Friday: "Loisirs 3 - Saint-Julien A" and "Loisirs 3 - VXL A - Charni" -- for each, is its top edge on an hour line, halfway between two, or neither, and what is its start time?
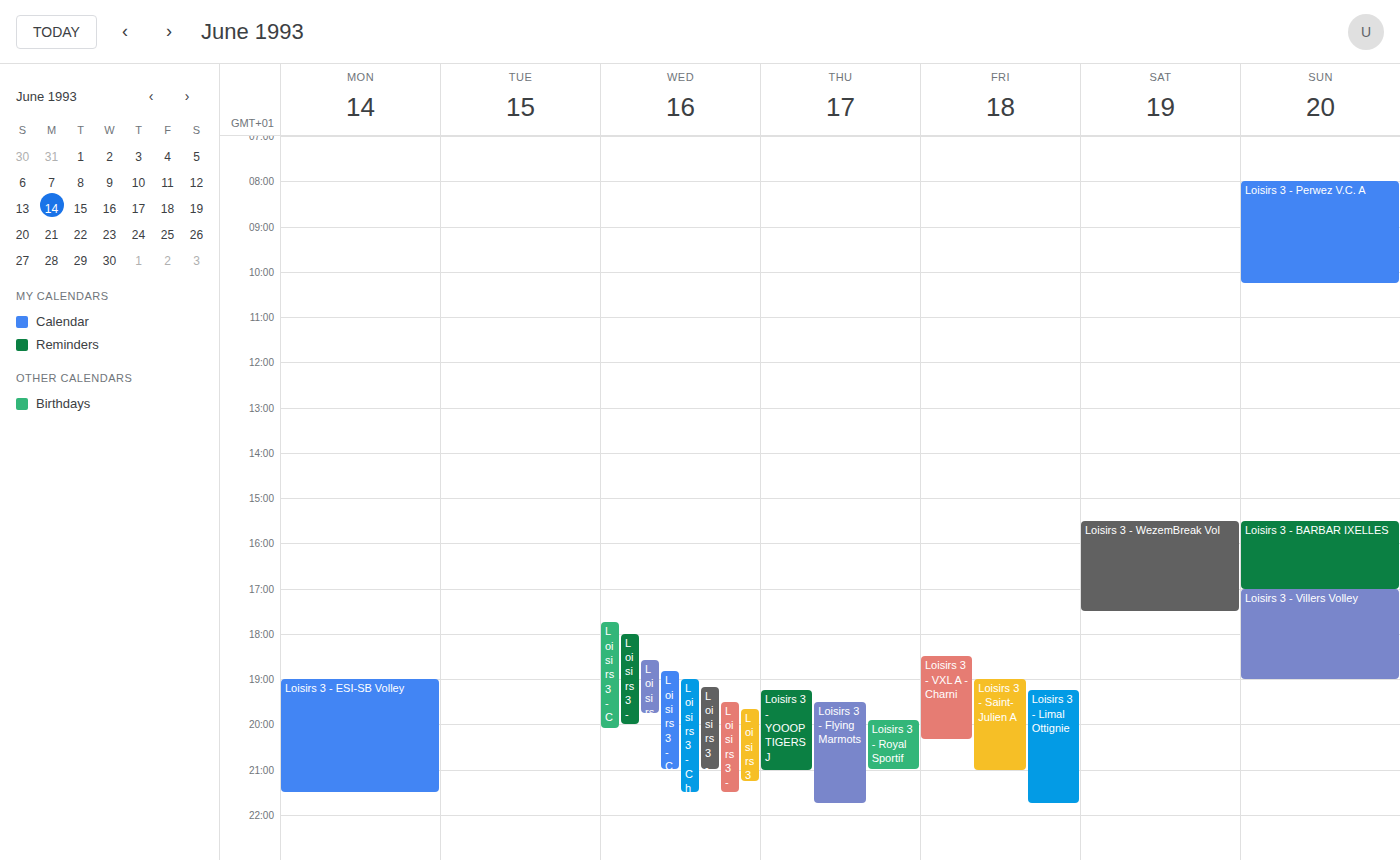
"Loisirs 3 - Saint-Julien A": 7:00 PM, exactly on the 7 PM line. "Loisirs 3 - VXL A - Charni": 6:30 PM, halfway between the 6 PM and 7 PM lines.